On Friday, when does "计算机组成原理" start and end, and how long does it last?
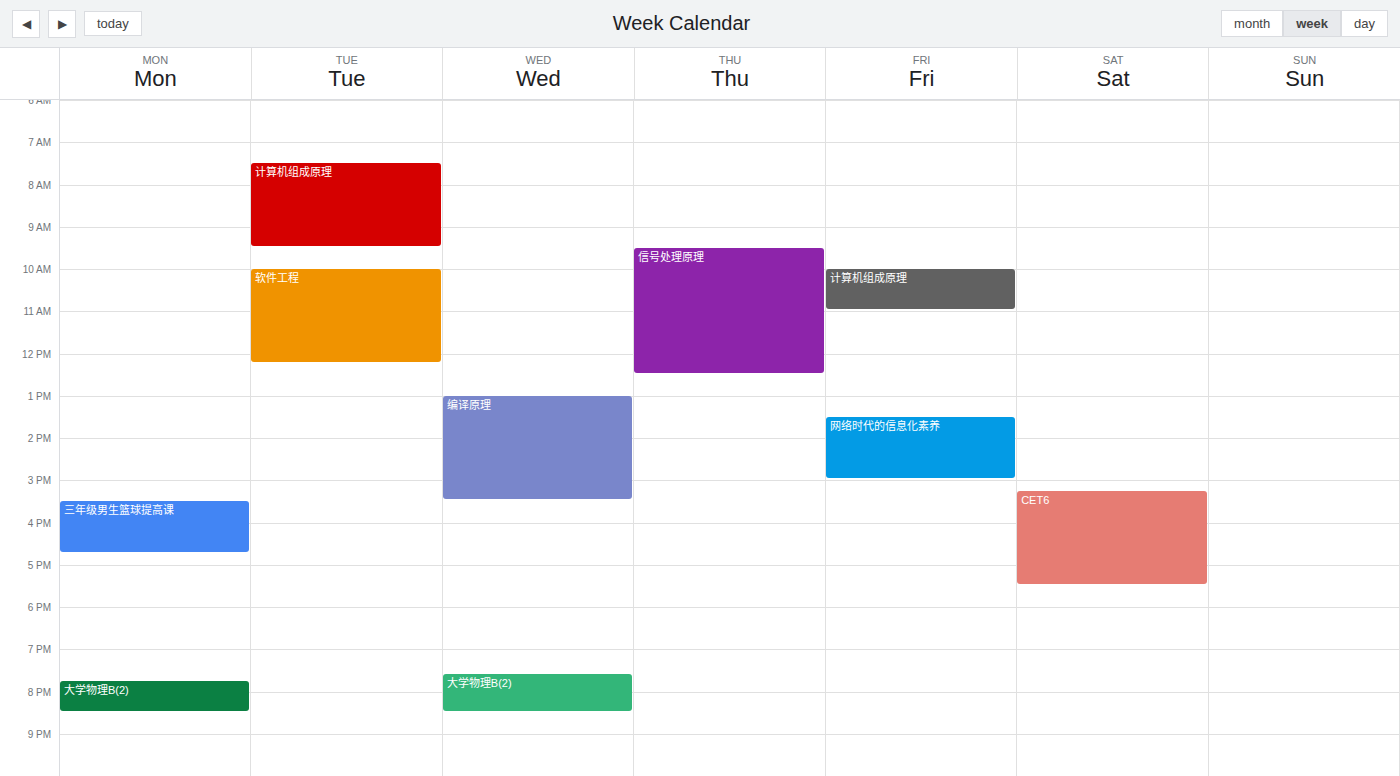
10:00 AM to 11:00 AM, 1 hour